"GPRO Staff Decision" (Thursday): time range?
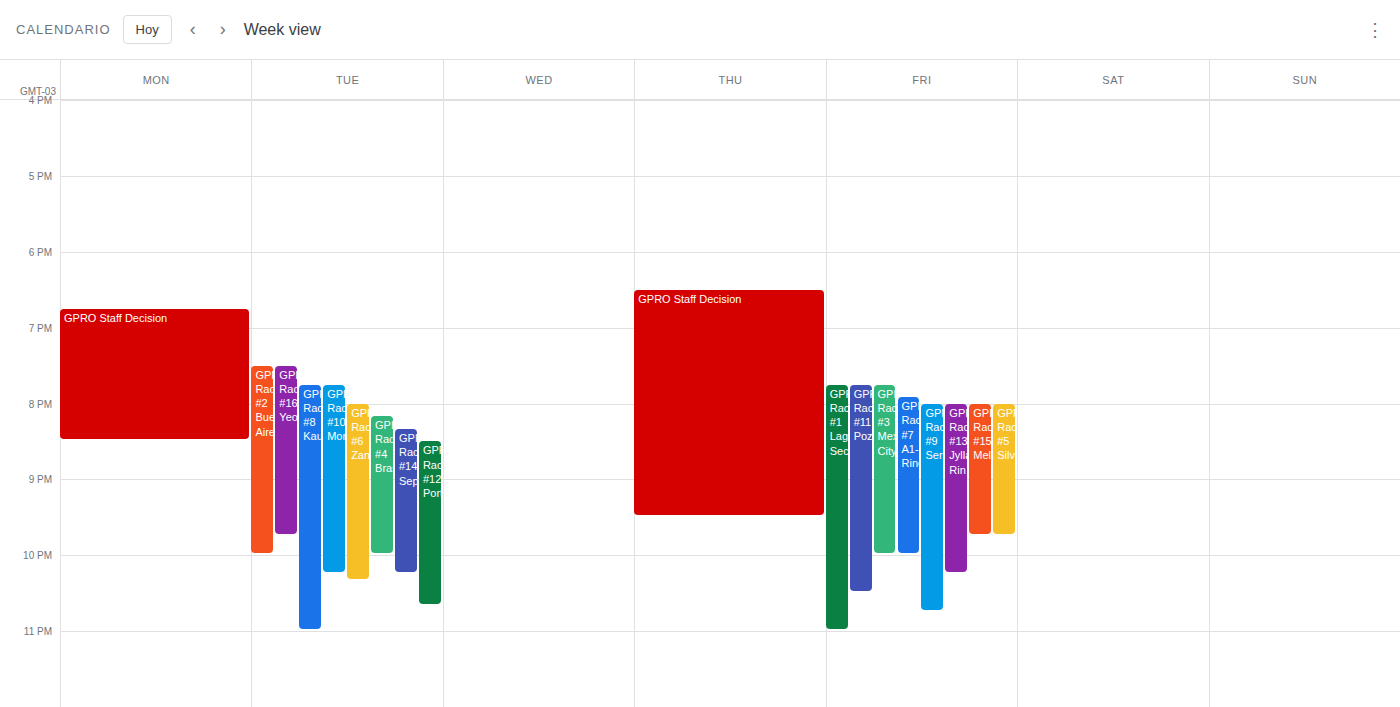
6:30 PM to 9:30 PM